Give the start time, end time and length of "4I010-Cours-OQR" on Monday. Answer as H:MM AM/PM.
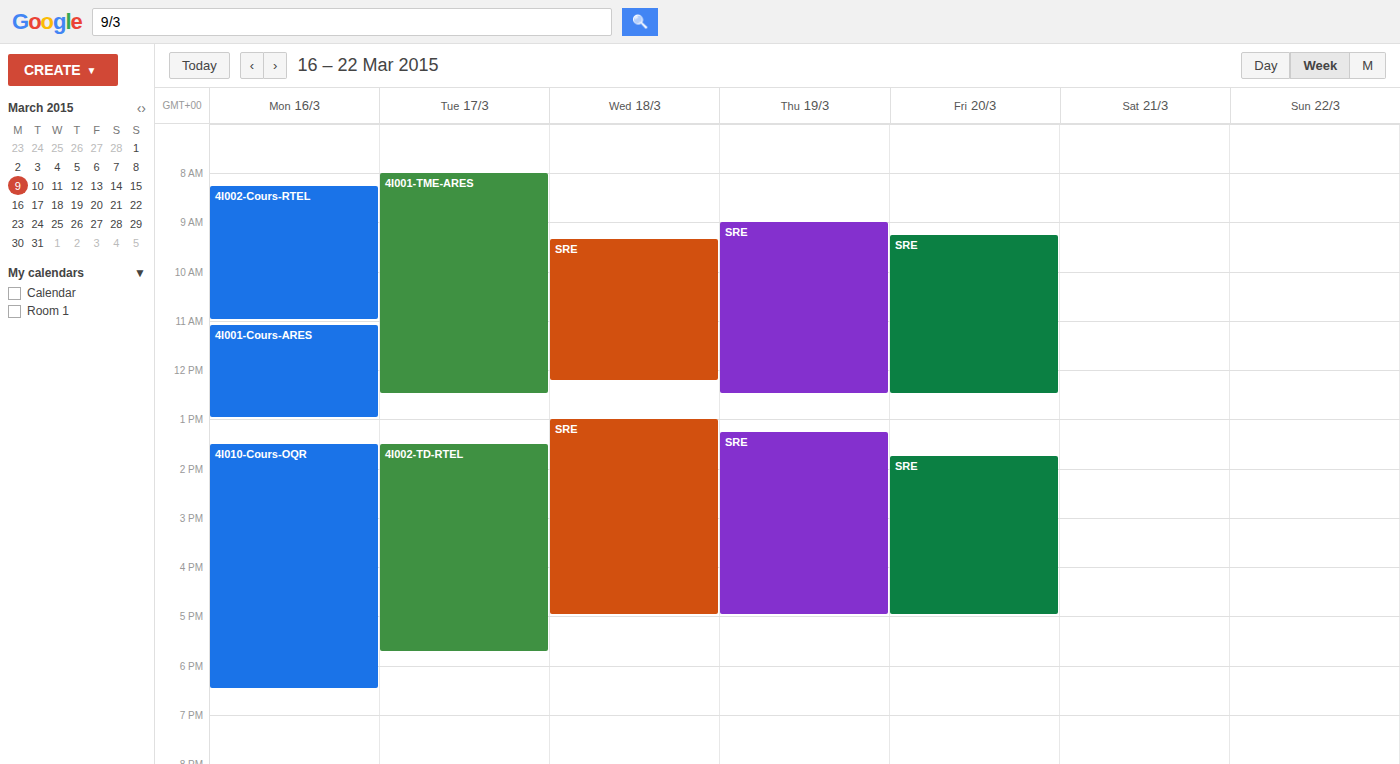
1:30 PM to 6:30 PM, 5 hours